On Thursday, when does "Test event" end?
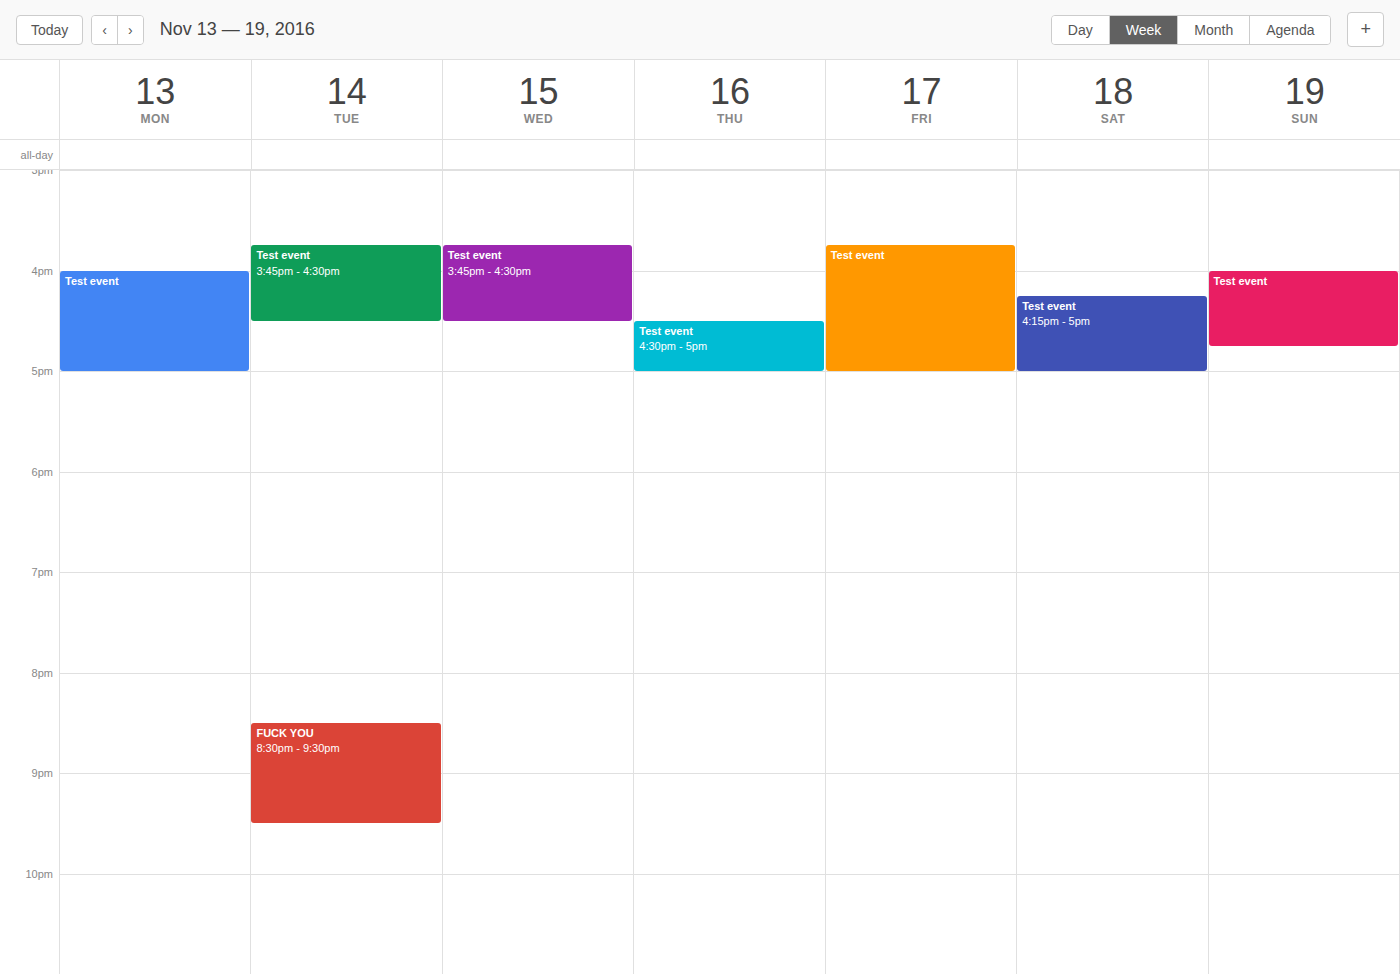
5:00 PM